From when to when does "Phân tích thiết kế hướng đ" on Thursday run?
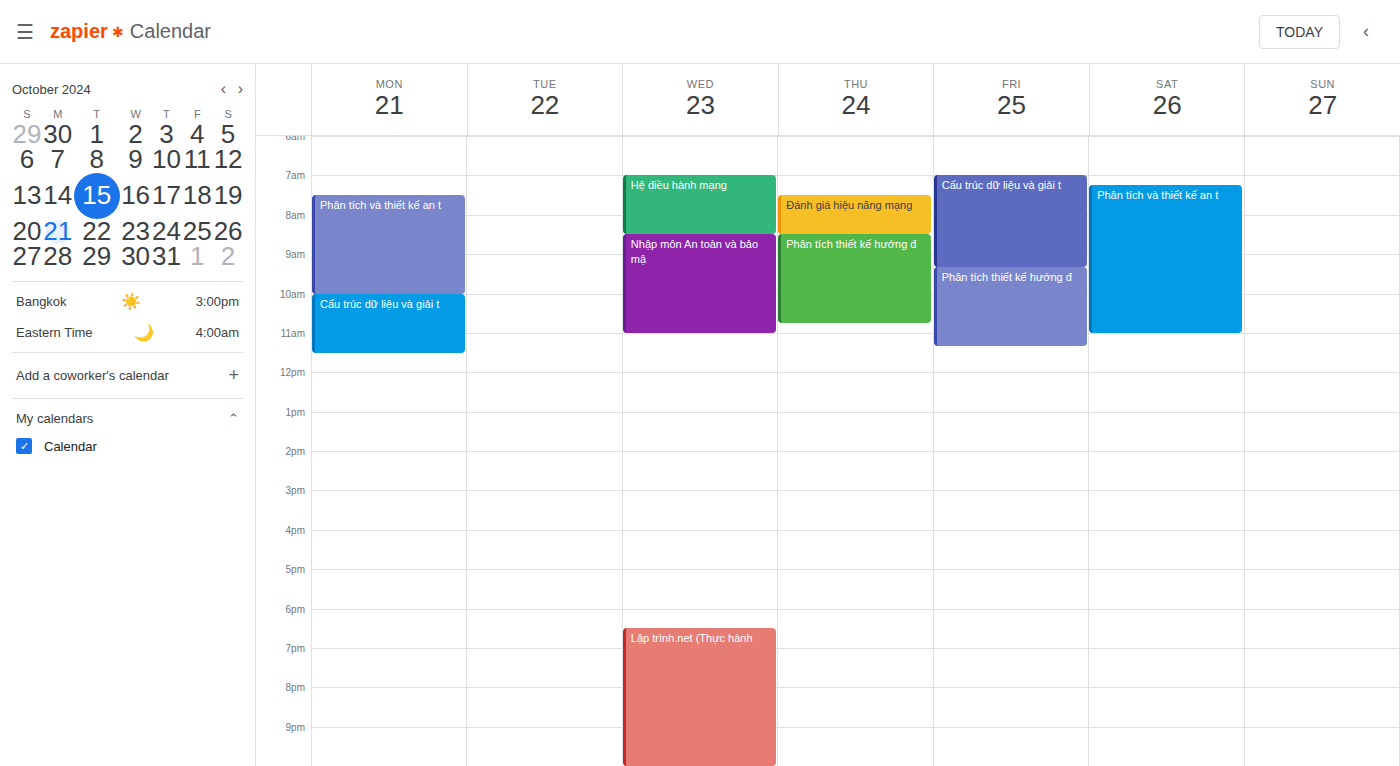
08:30 to 10:45